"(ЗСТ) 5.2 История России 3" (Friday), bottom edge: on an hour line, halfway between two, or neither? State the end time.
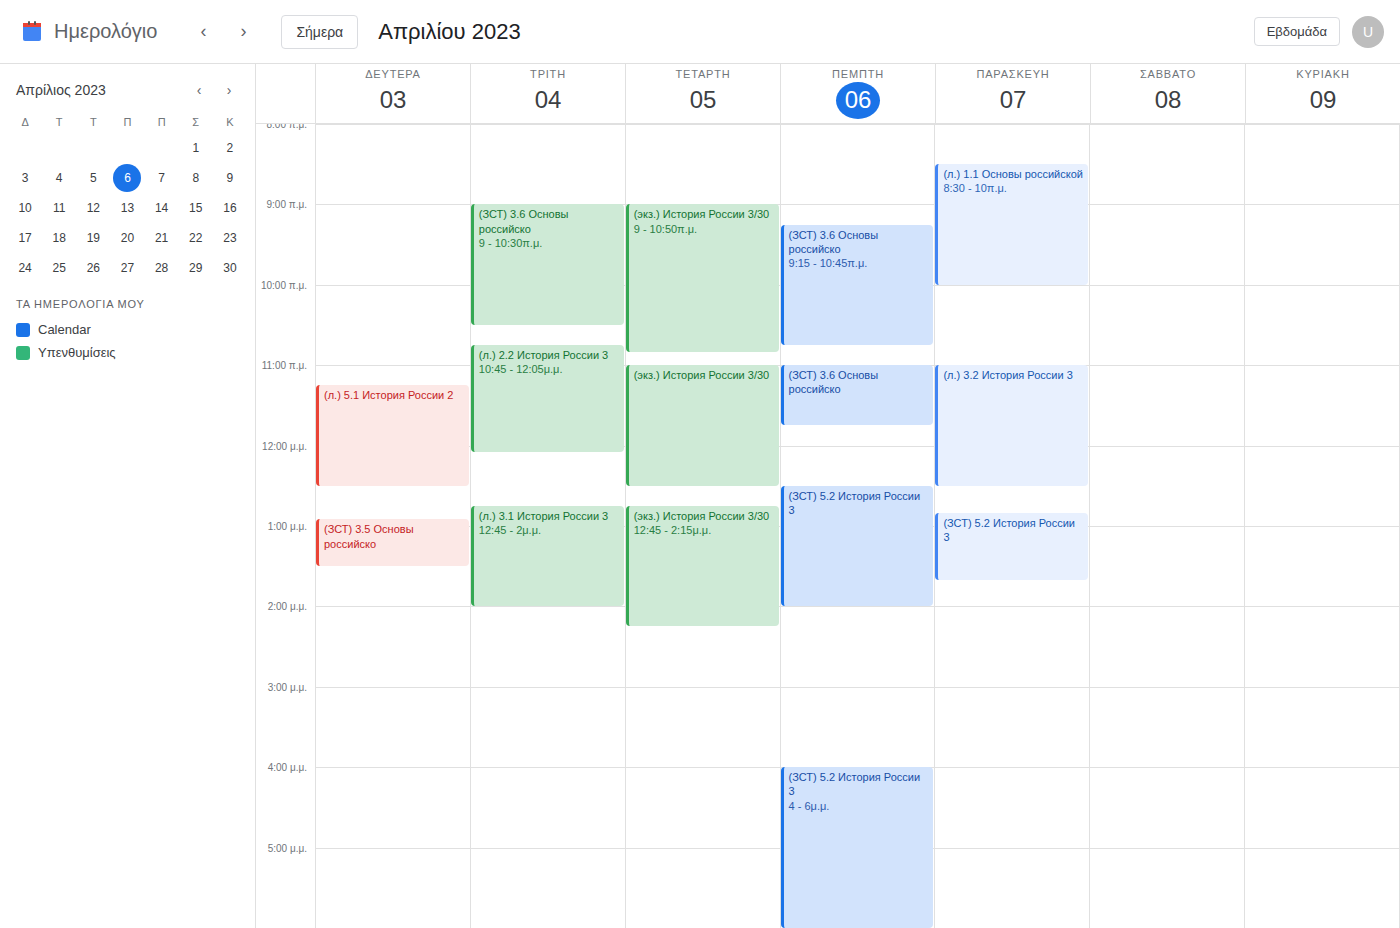
1:40 PM -- neither: 40 minutes below the 1 PM line and 20 minutes above the 2 PM line.